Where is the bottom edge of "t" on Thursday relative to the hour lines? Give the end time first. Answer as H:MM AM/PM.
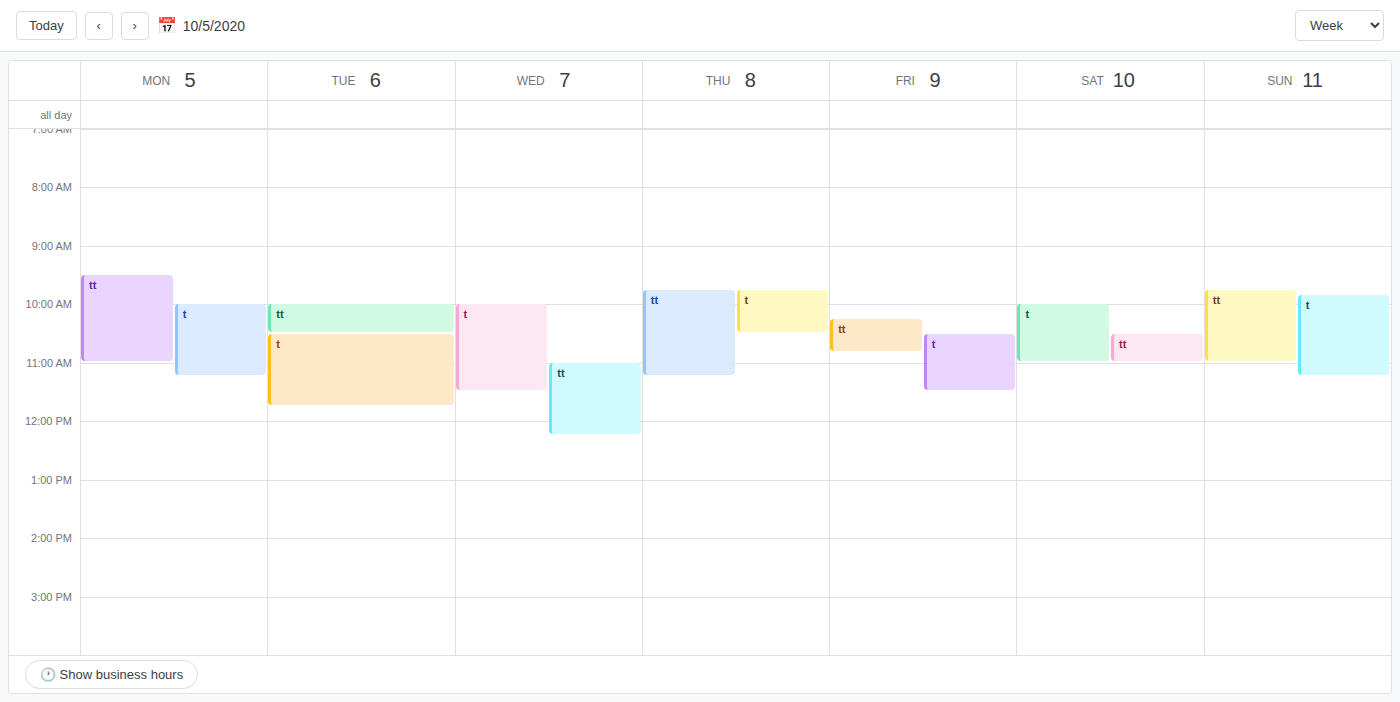
10:30 AM -- halfway between the 10 AM and 11 AM lines.